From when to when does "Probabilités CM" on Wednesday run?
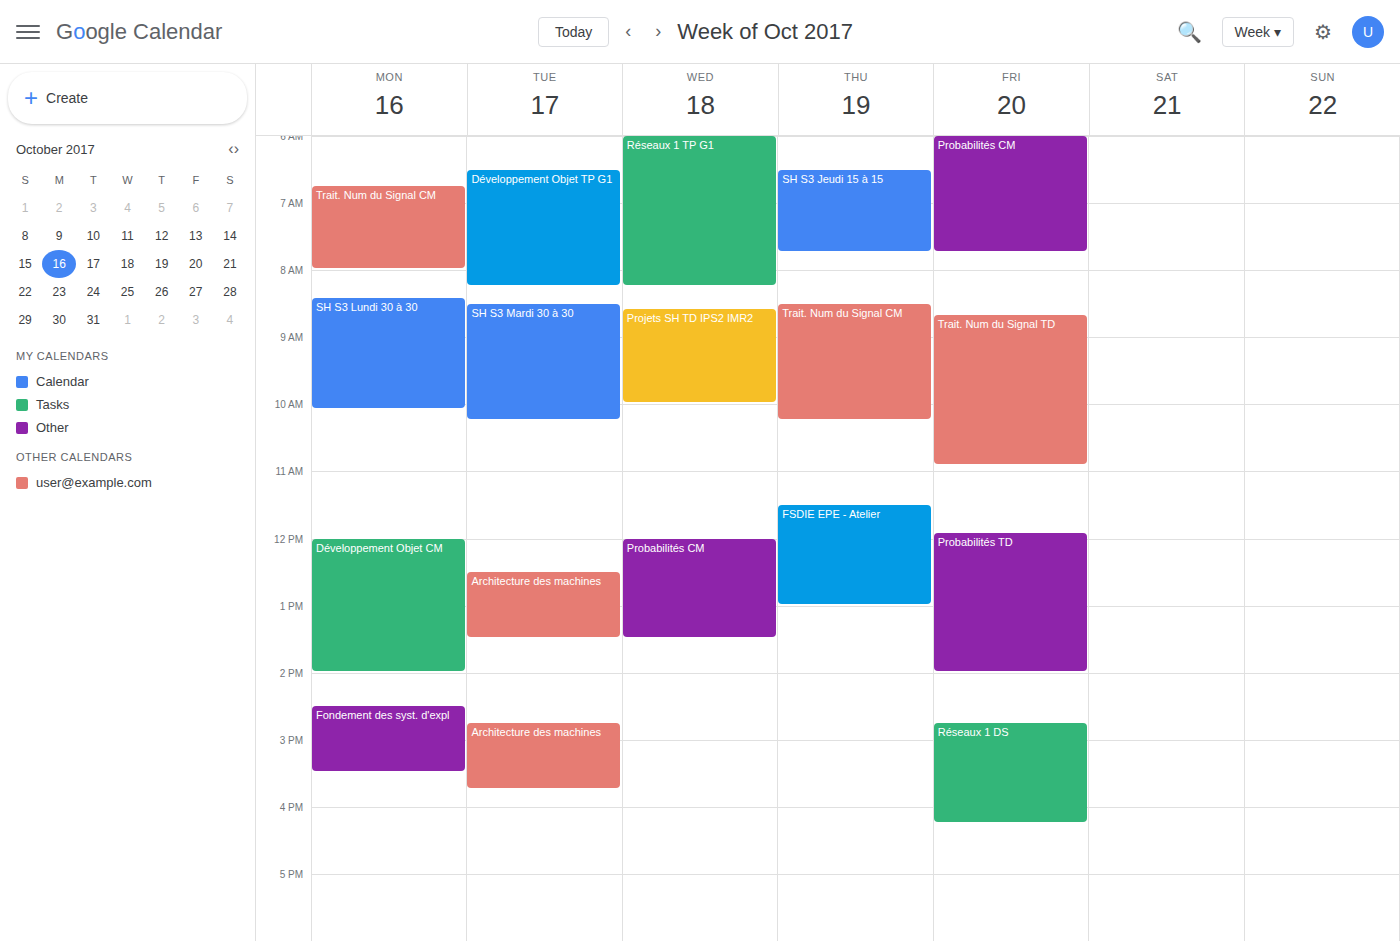
12:00 PM to 1:30 PM